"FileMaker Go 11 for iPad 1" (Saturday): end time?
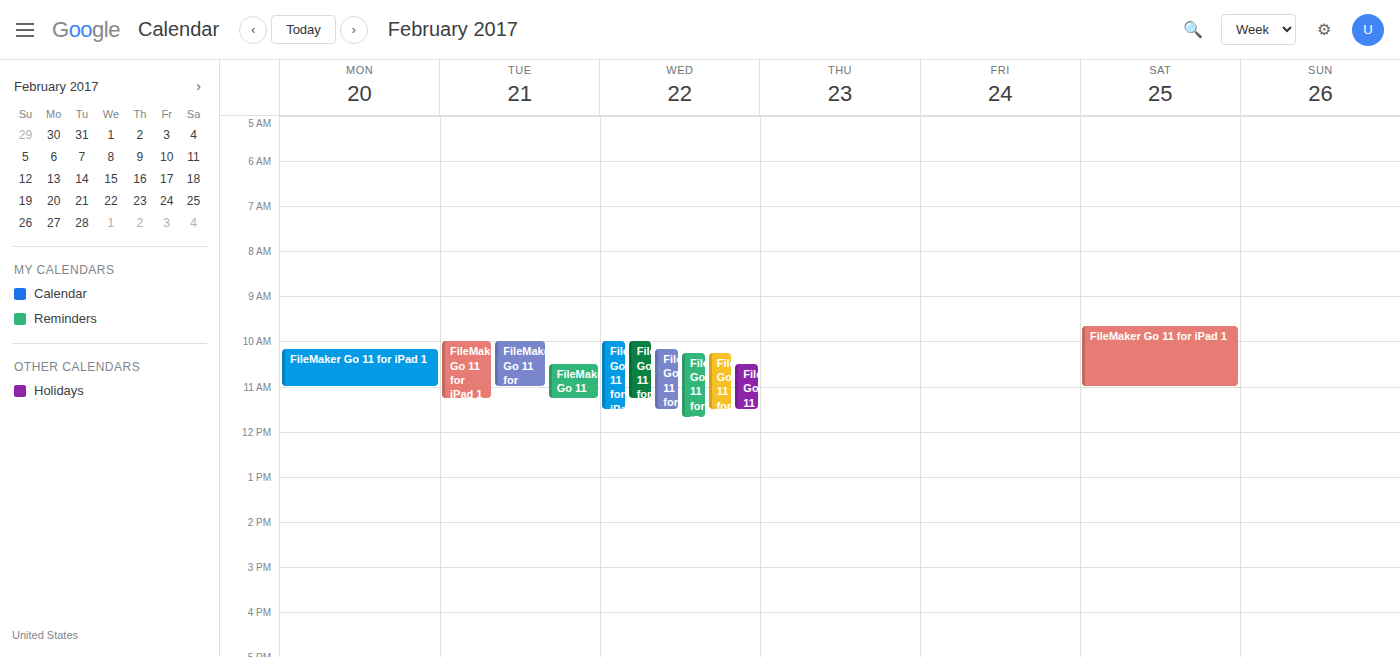
11:00 AM